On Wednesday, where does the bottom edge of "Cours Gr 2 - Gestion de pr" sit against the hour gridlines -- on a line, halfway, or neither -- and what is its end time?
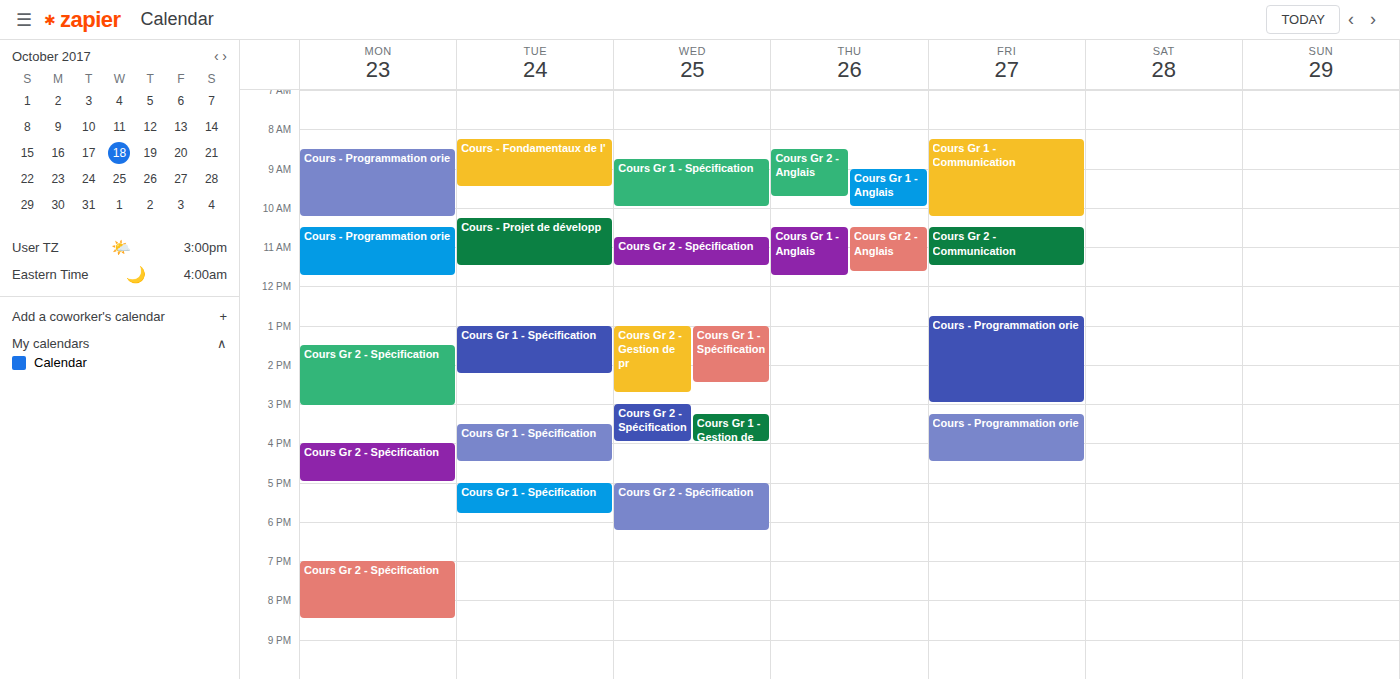
14:45 -- neither: three quarters of the way from the 14:00 line to the 15:00 line.